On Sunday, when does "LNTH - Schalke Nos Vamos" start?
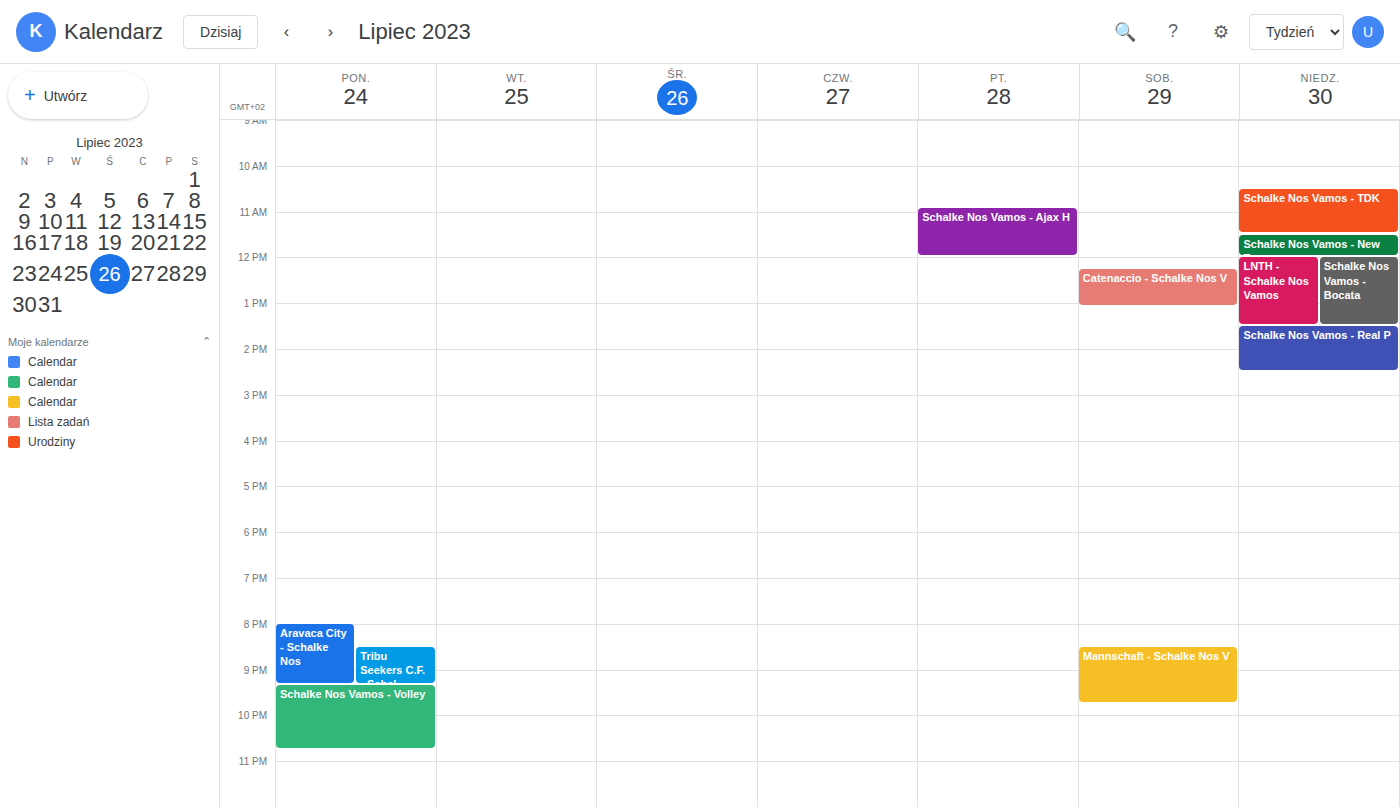
12:00 PM